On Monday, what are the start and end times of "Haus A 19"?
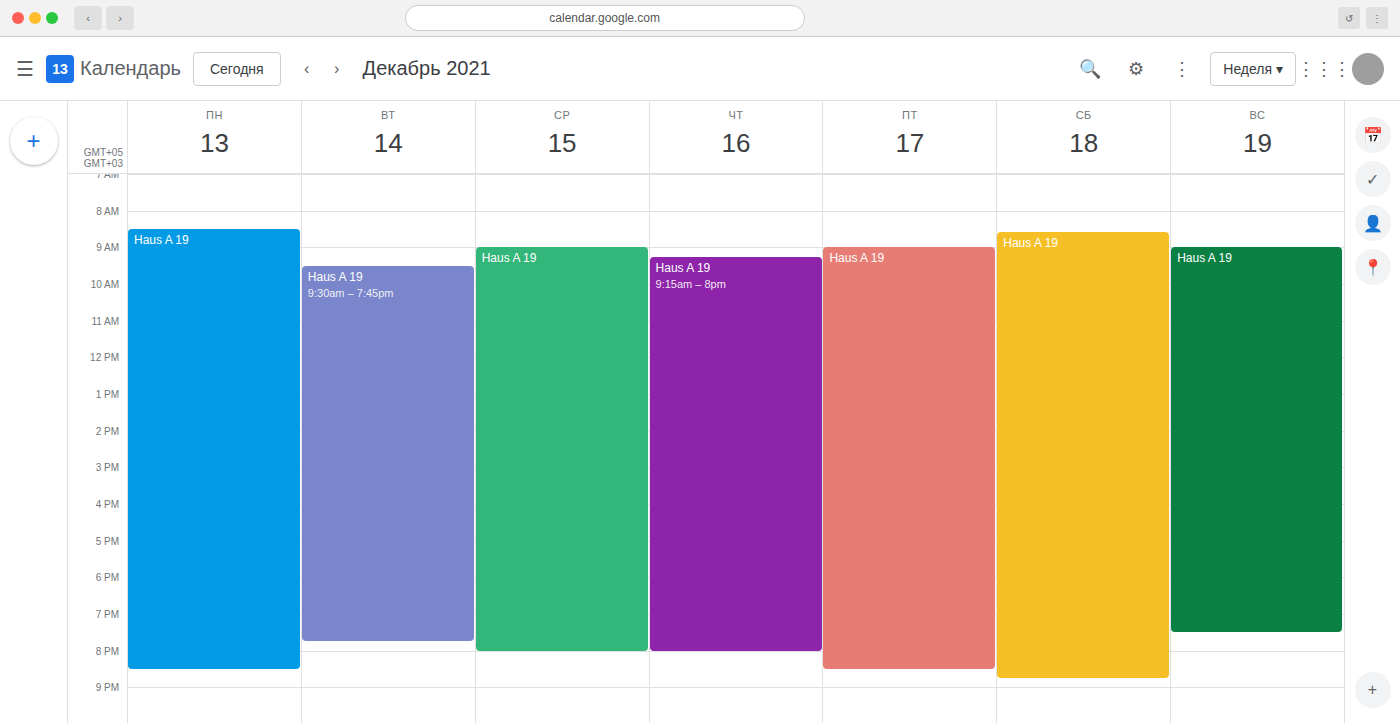
08:30 to 20:30